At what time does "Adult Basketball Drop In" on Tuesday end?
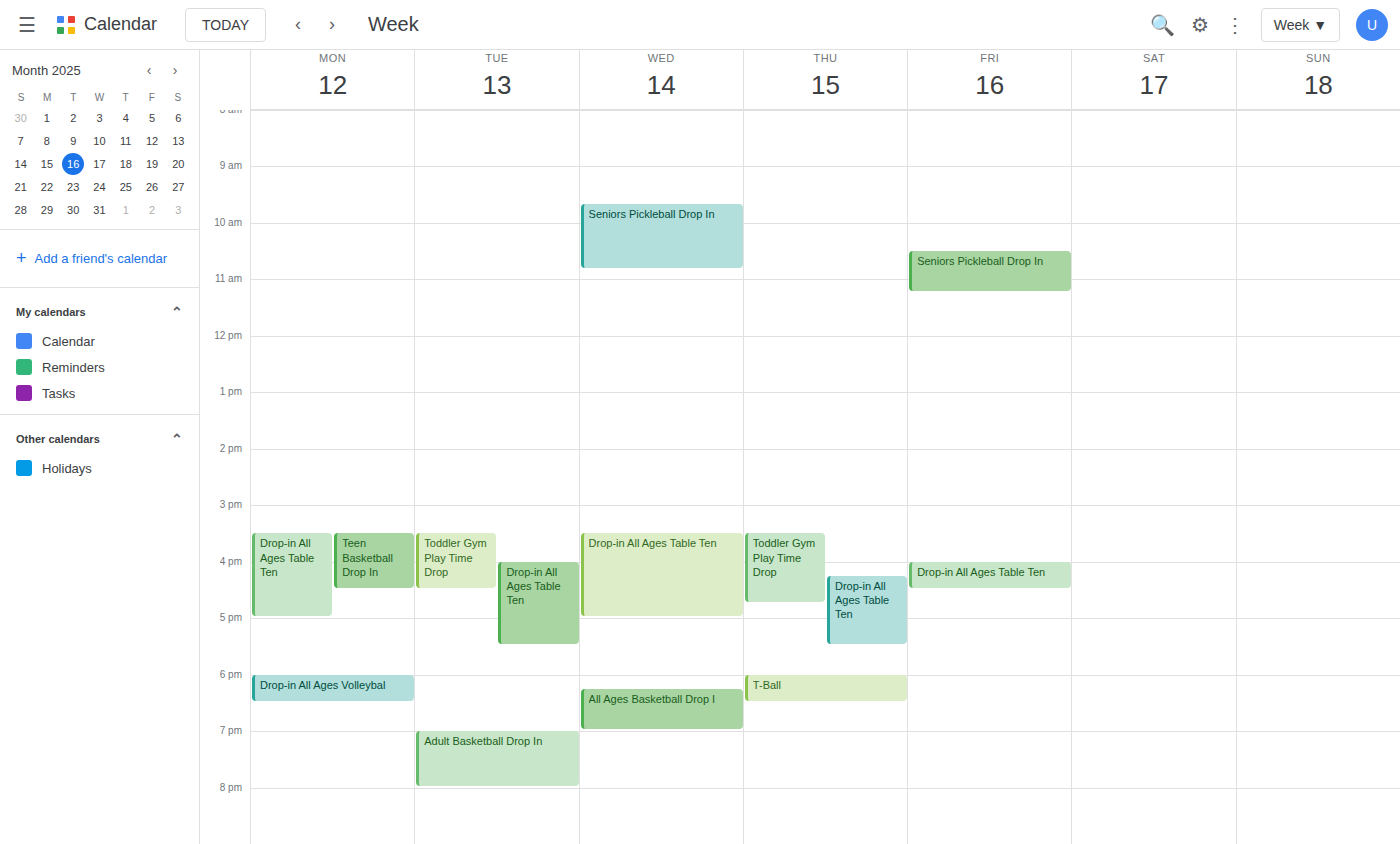
8:00 PM